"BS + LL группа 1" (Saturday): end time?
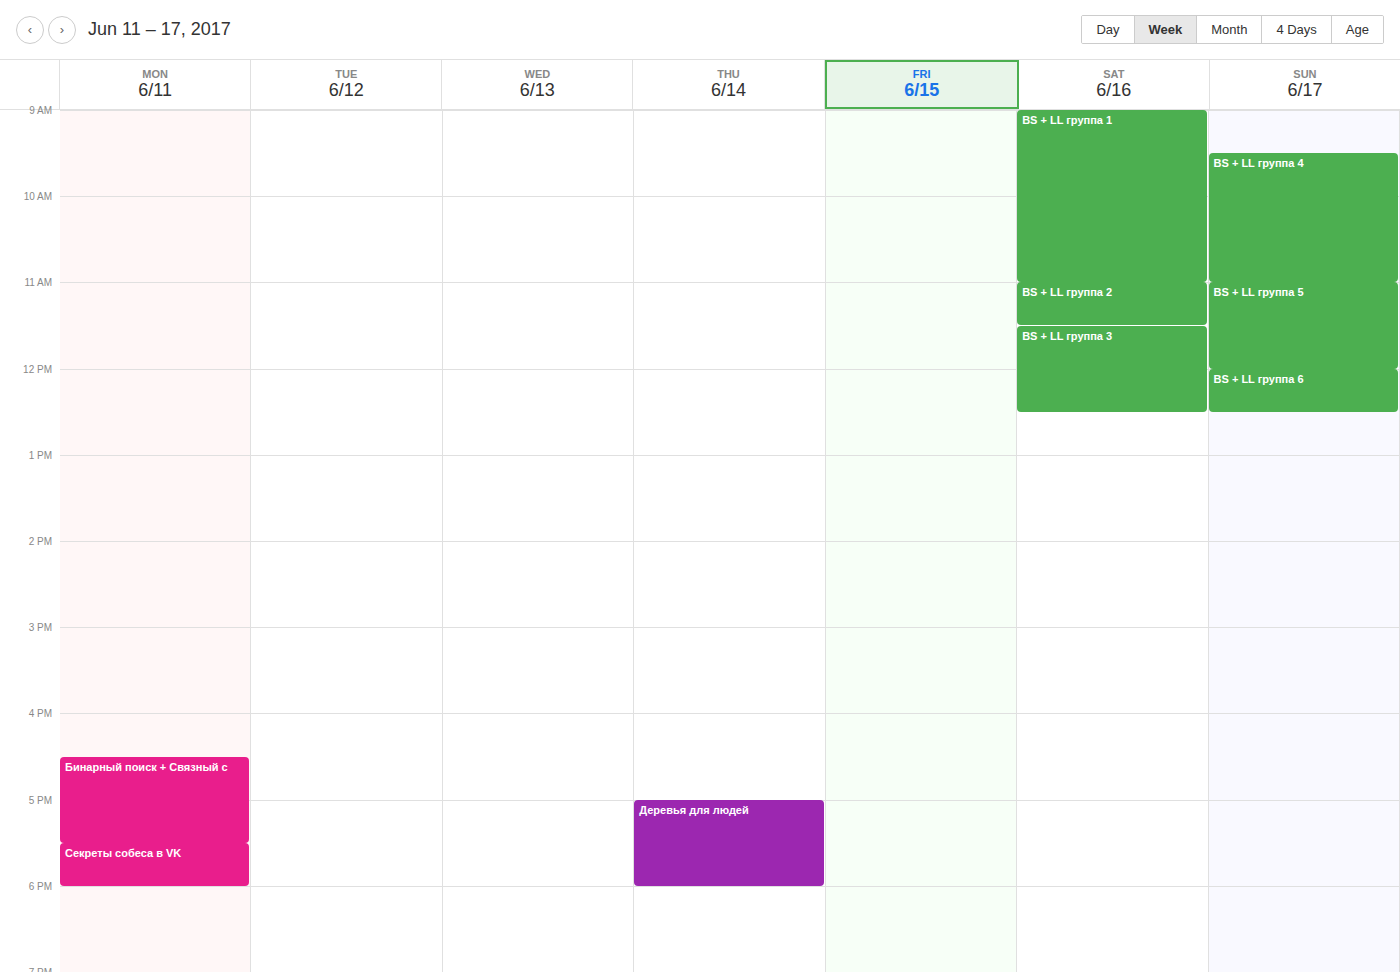
11:00